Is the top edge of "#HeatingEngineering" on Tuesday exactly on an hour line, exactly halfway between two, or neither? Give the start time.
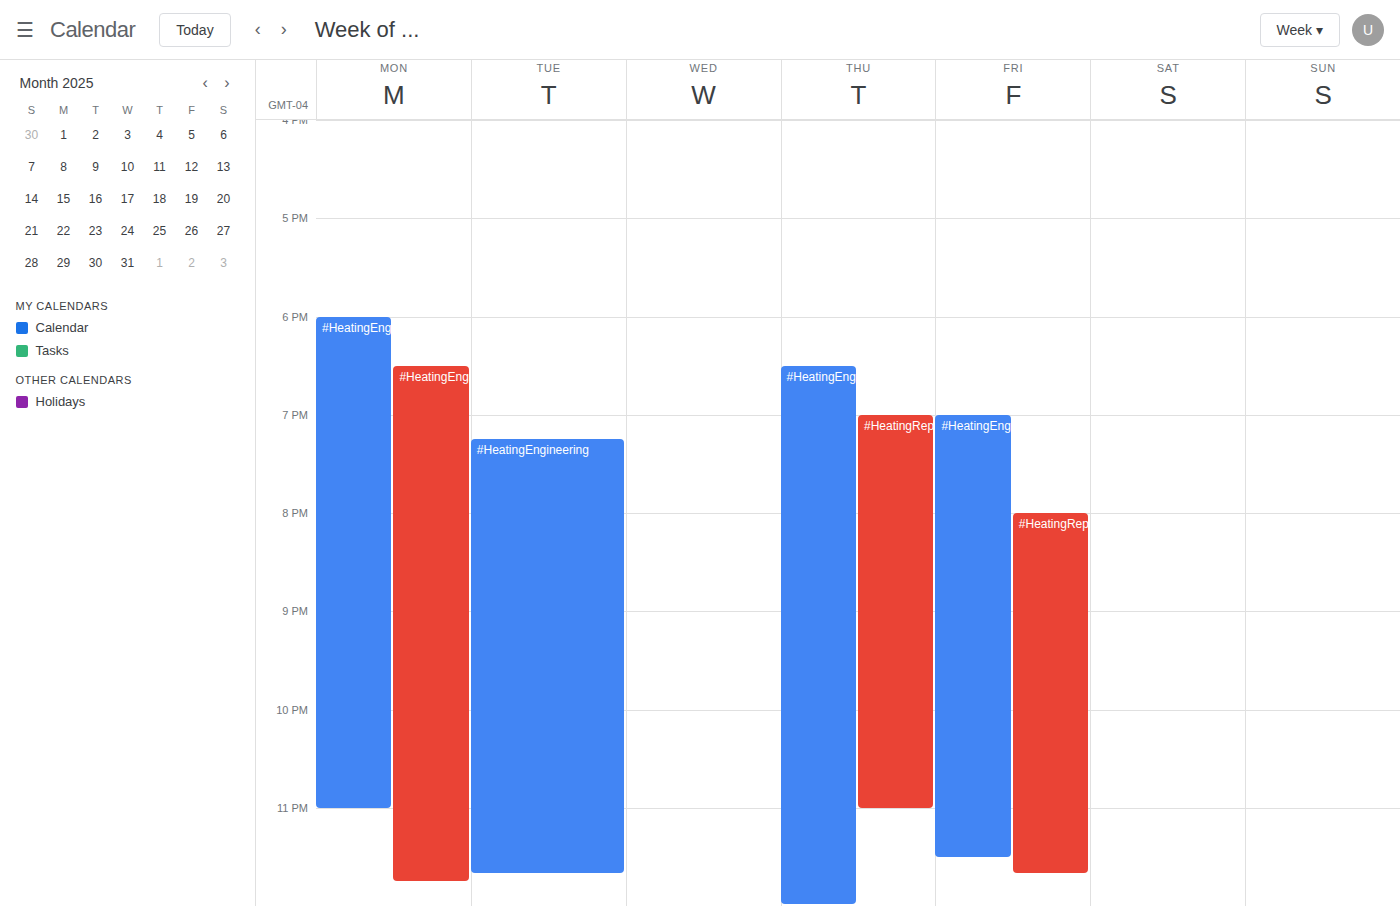
7:15 PM -- neither: a quarter of the way from the 7 PM line to the 8 PM line.